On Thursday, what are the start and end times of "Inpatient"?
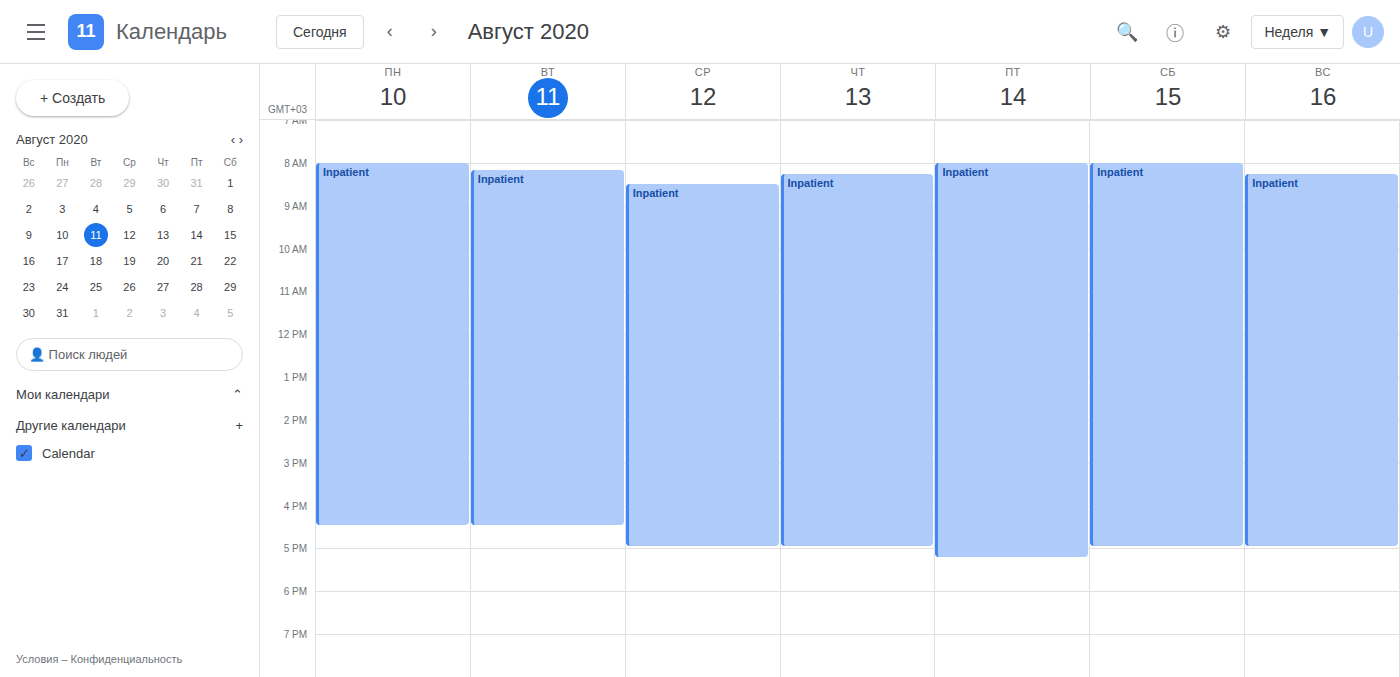
08:15 to 17:00